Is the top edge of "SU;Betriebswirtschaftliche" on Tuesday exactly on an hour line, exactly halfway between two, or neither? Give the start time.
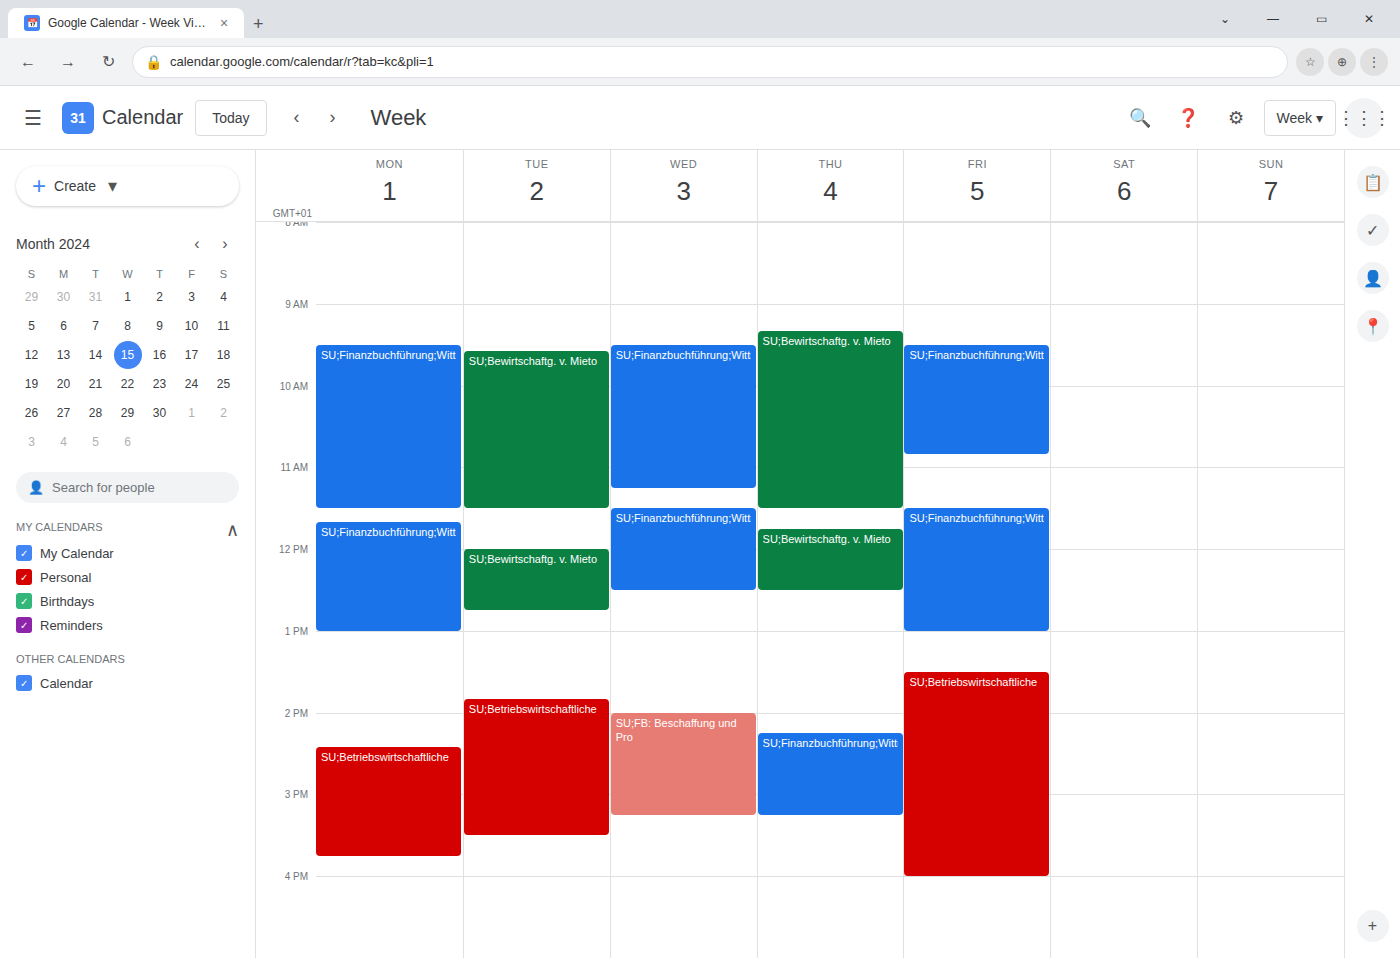
13:50 -- neither: 50 minutes below the 13:00 line and 10 minutes above the 14:00 line.